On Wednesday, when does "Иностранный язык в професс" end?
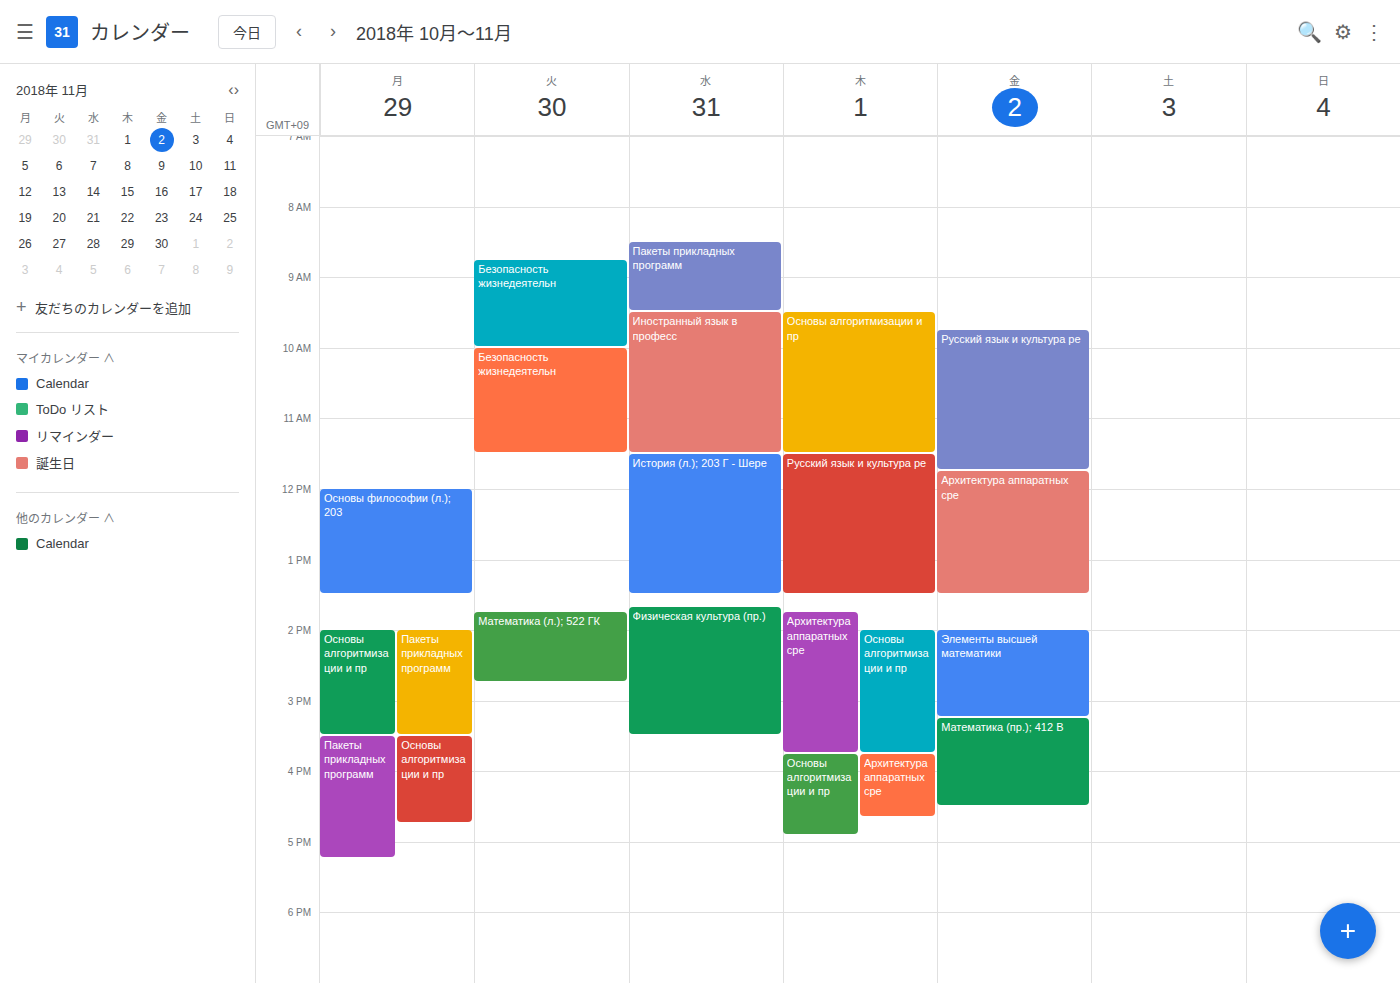
11:30 AM